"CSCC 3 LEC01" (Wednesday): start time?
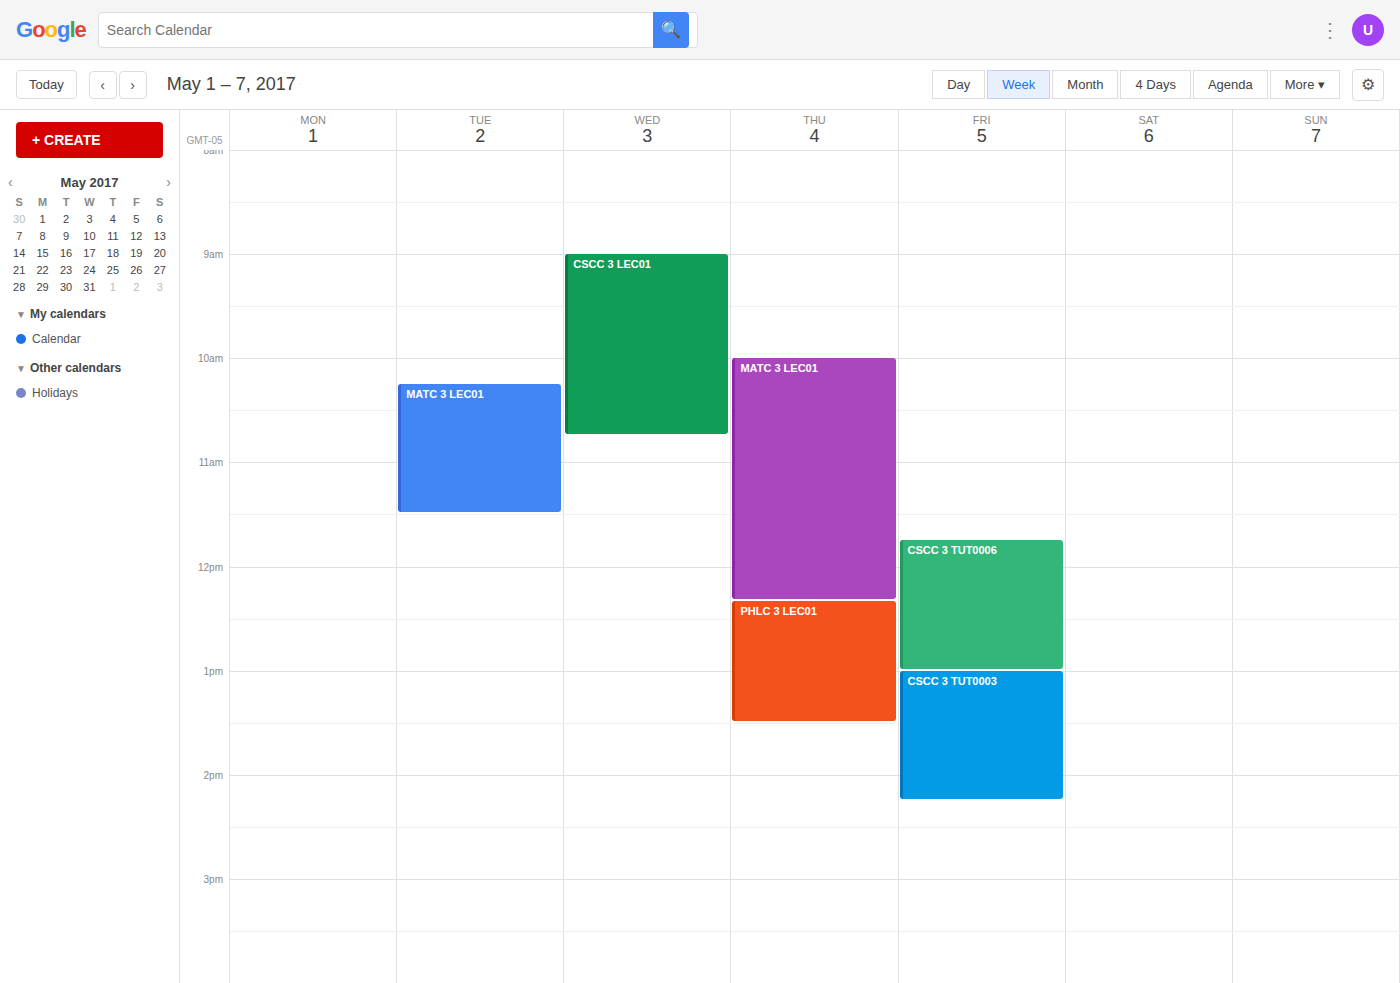
9:00 AM